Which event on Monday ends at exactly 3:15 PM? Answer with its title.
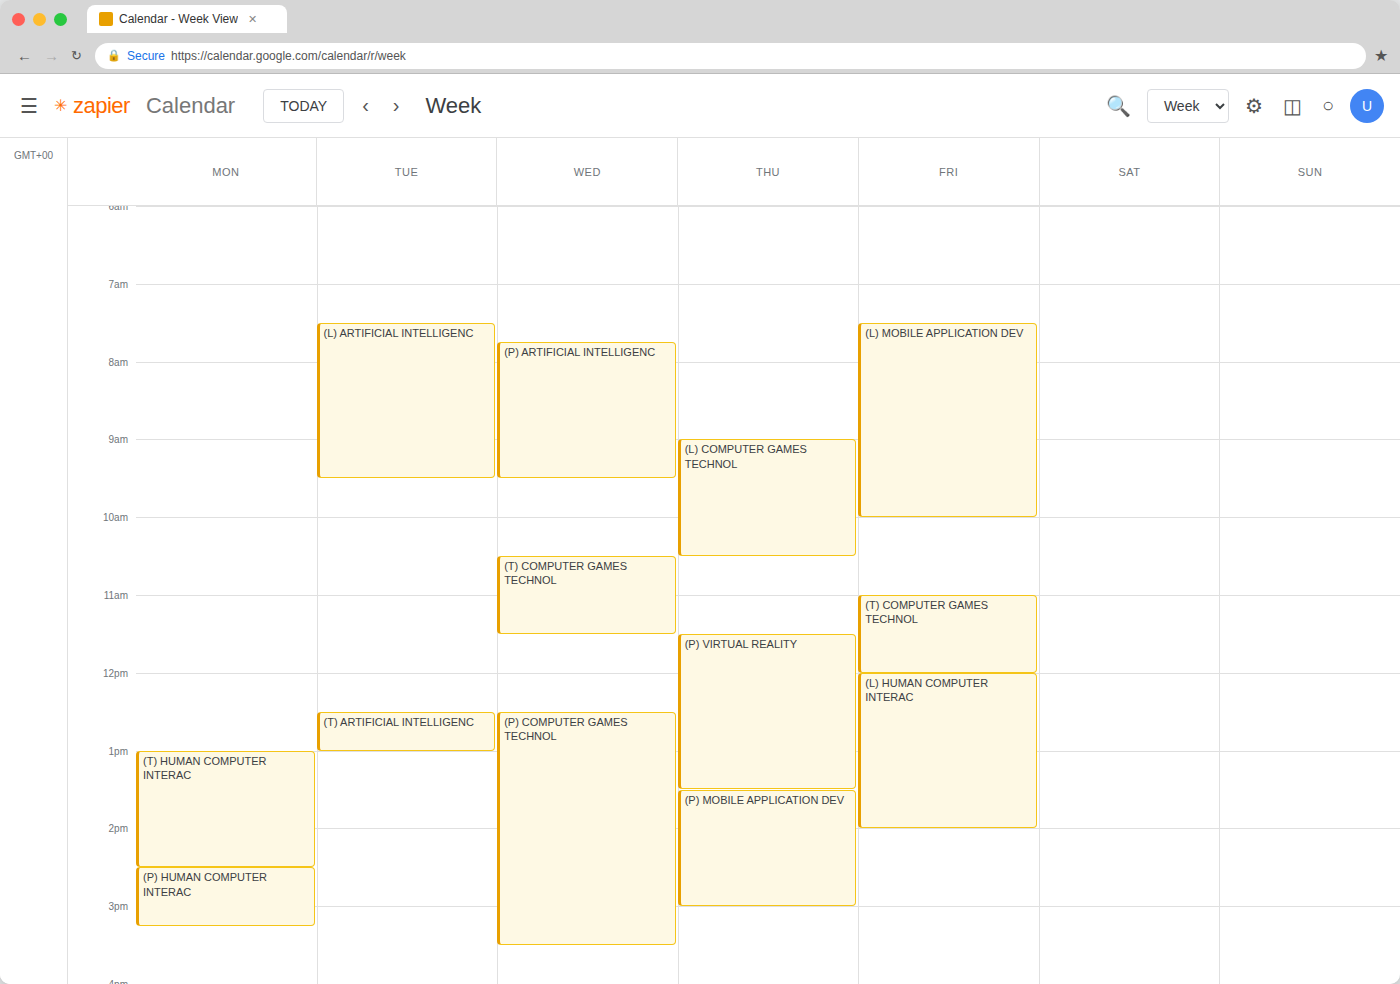
"(P) HUMAN COMPUTER INTERAC"